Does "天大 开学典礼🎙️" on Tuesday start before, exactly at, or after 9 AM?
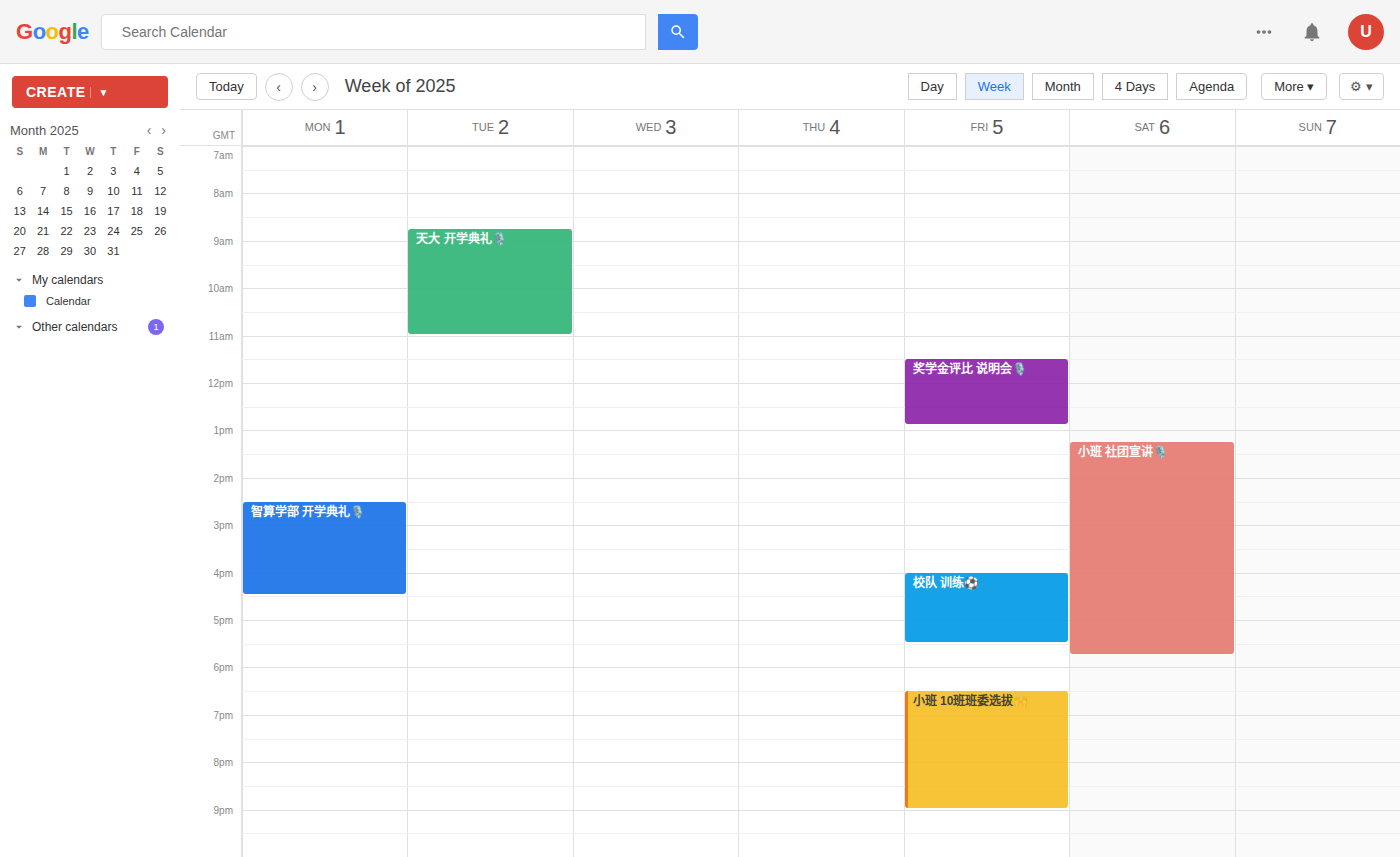
8:45 AM -- before 9 AM, 15 minutes above the 9 AM line.